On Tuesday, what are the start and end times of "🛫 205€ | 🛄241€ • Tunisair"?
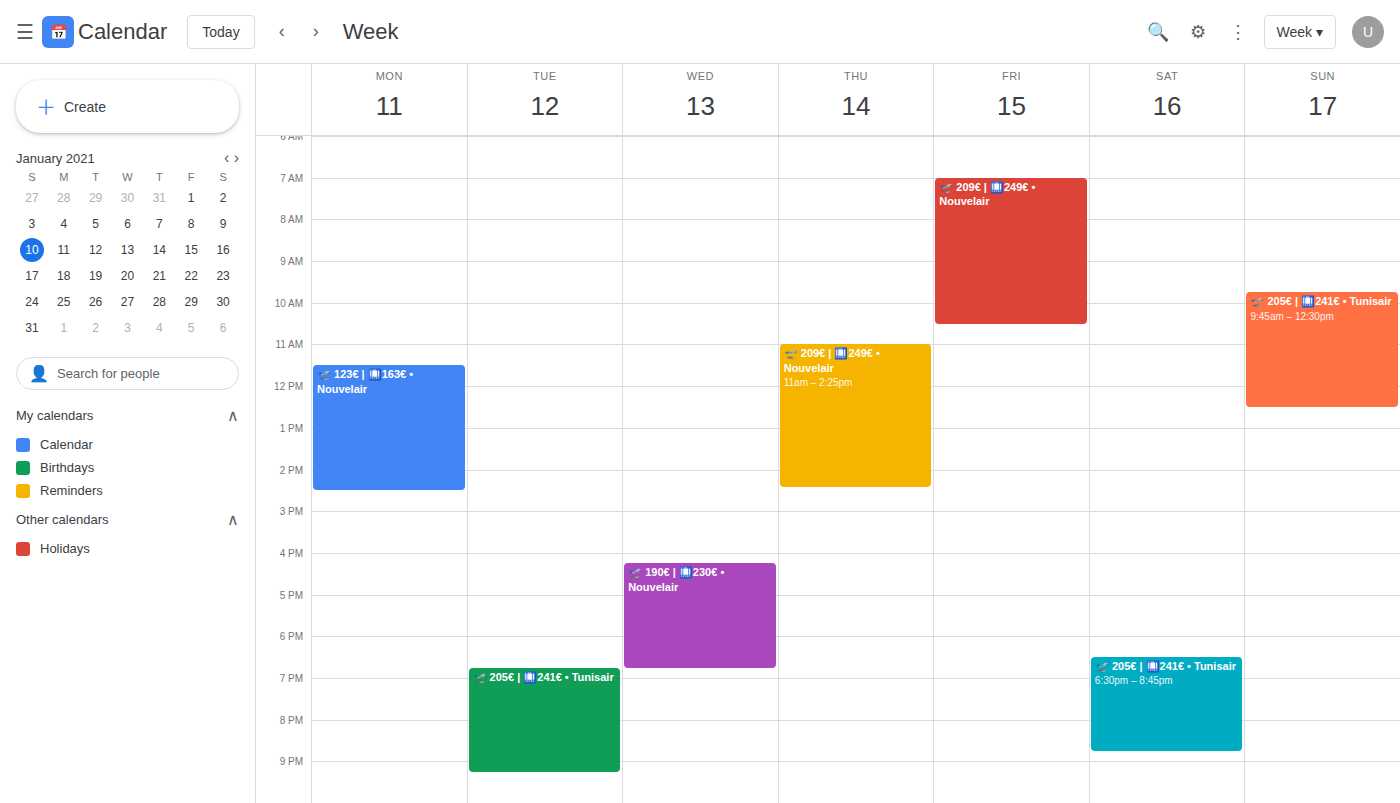
6:45 PM to 9:15 PM